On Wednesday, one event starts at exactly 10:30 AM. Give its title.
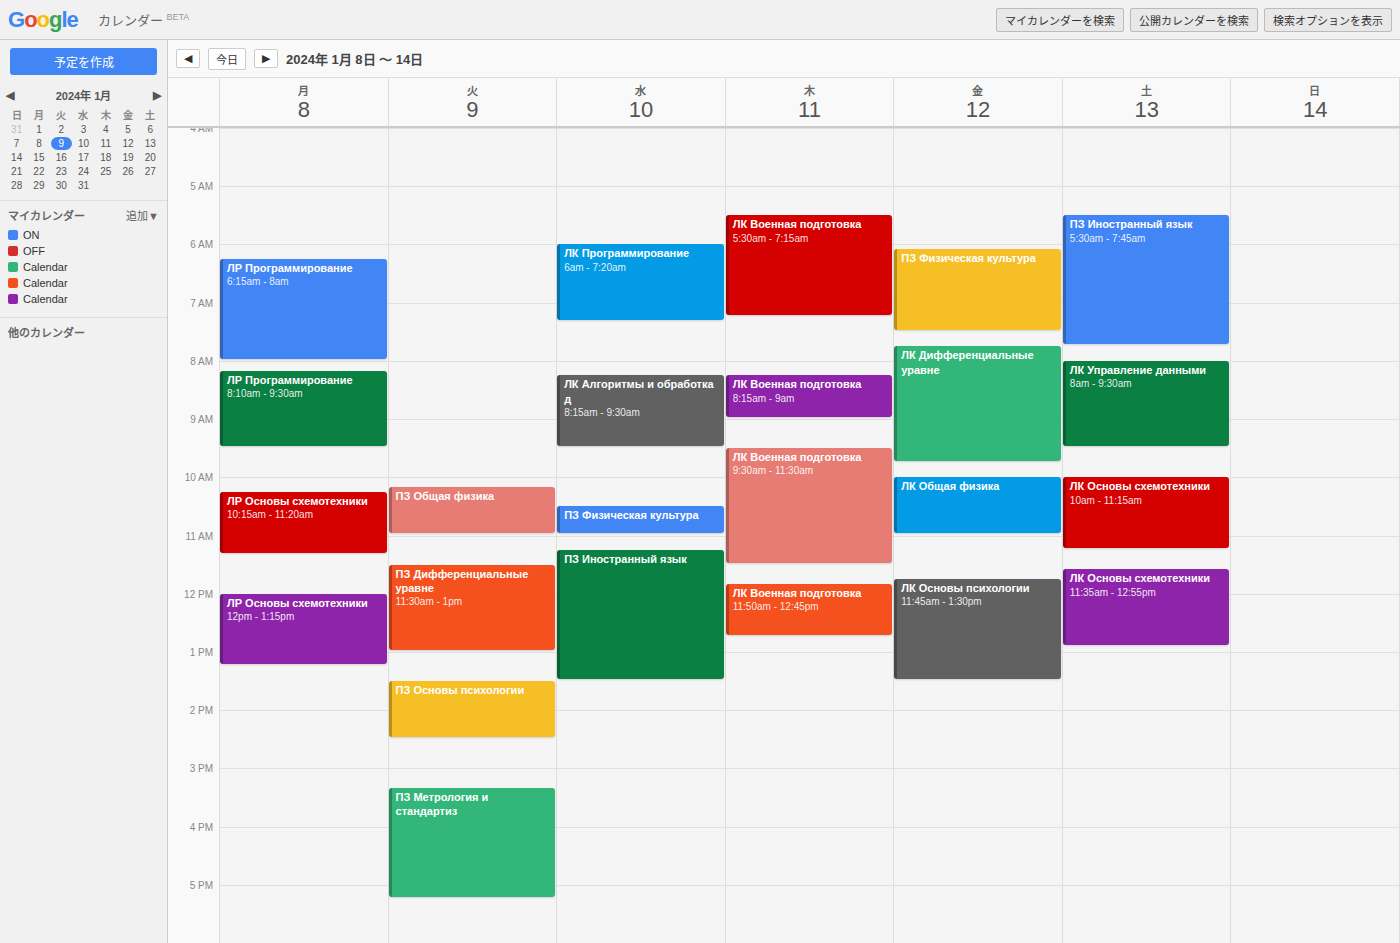
"ПЗ Физическая культура"